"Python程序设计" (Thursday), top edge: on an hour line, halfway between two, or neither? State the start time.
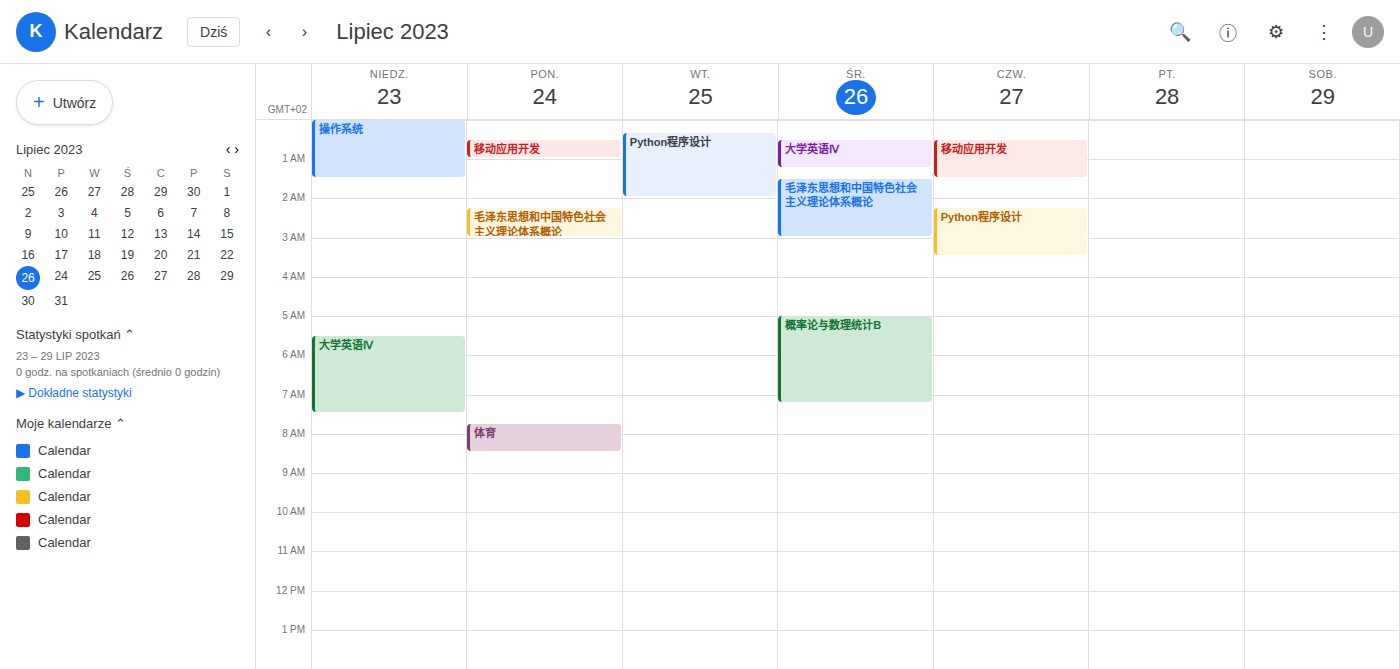
2:15 AM -- neither: a quarter of the way from the 2 AM line to the 3 AM line.